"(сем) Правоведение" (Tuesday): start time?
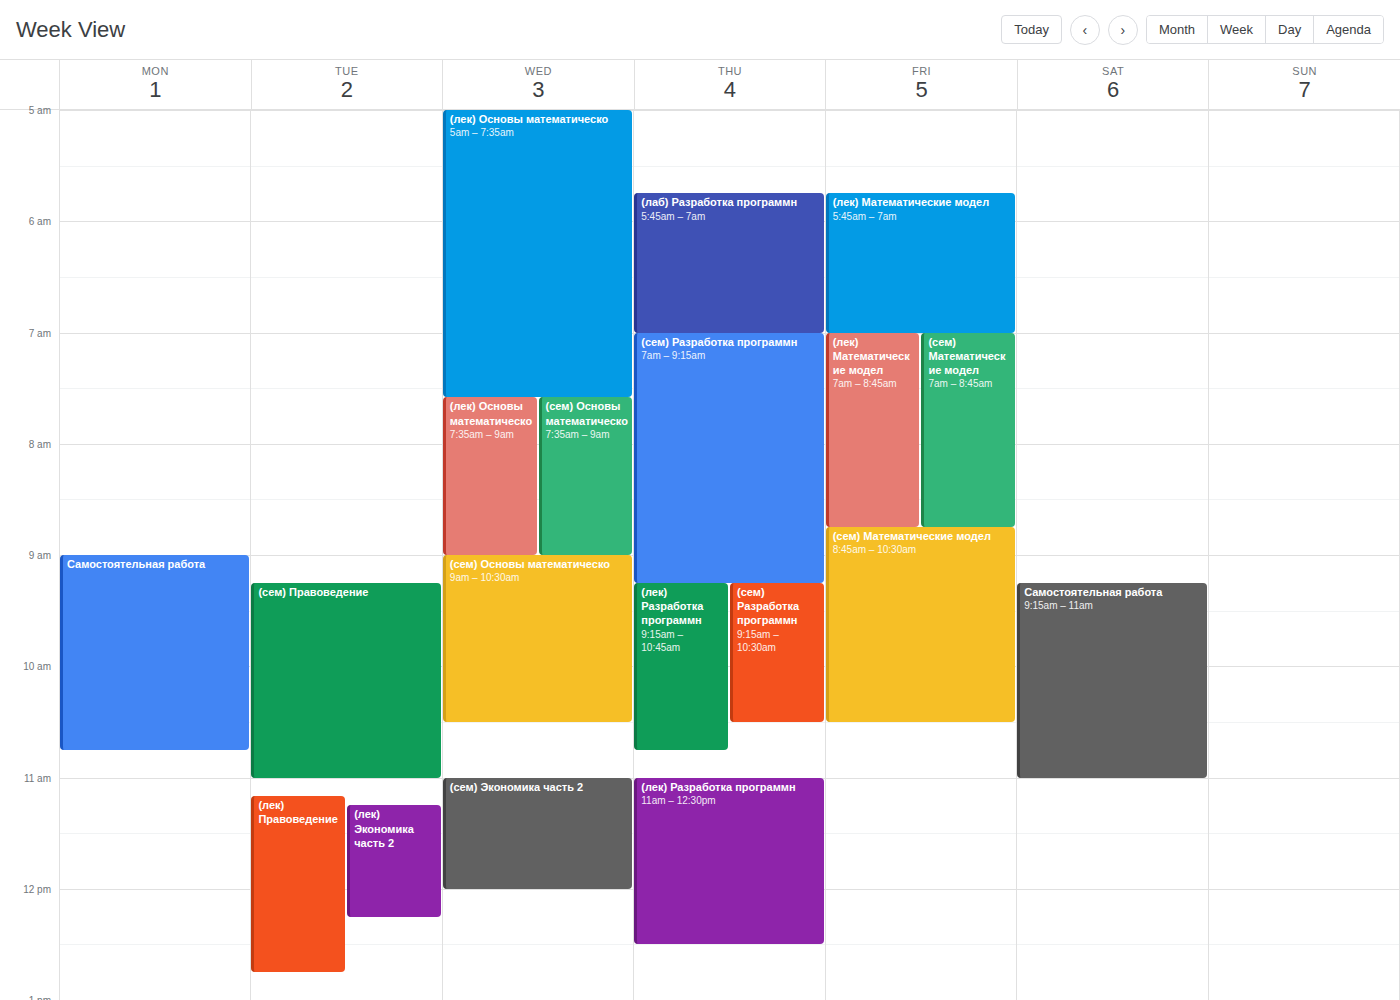
9:15 AM